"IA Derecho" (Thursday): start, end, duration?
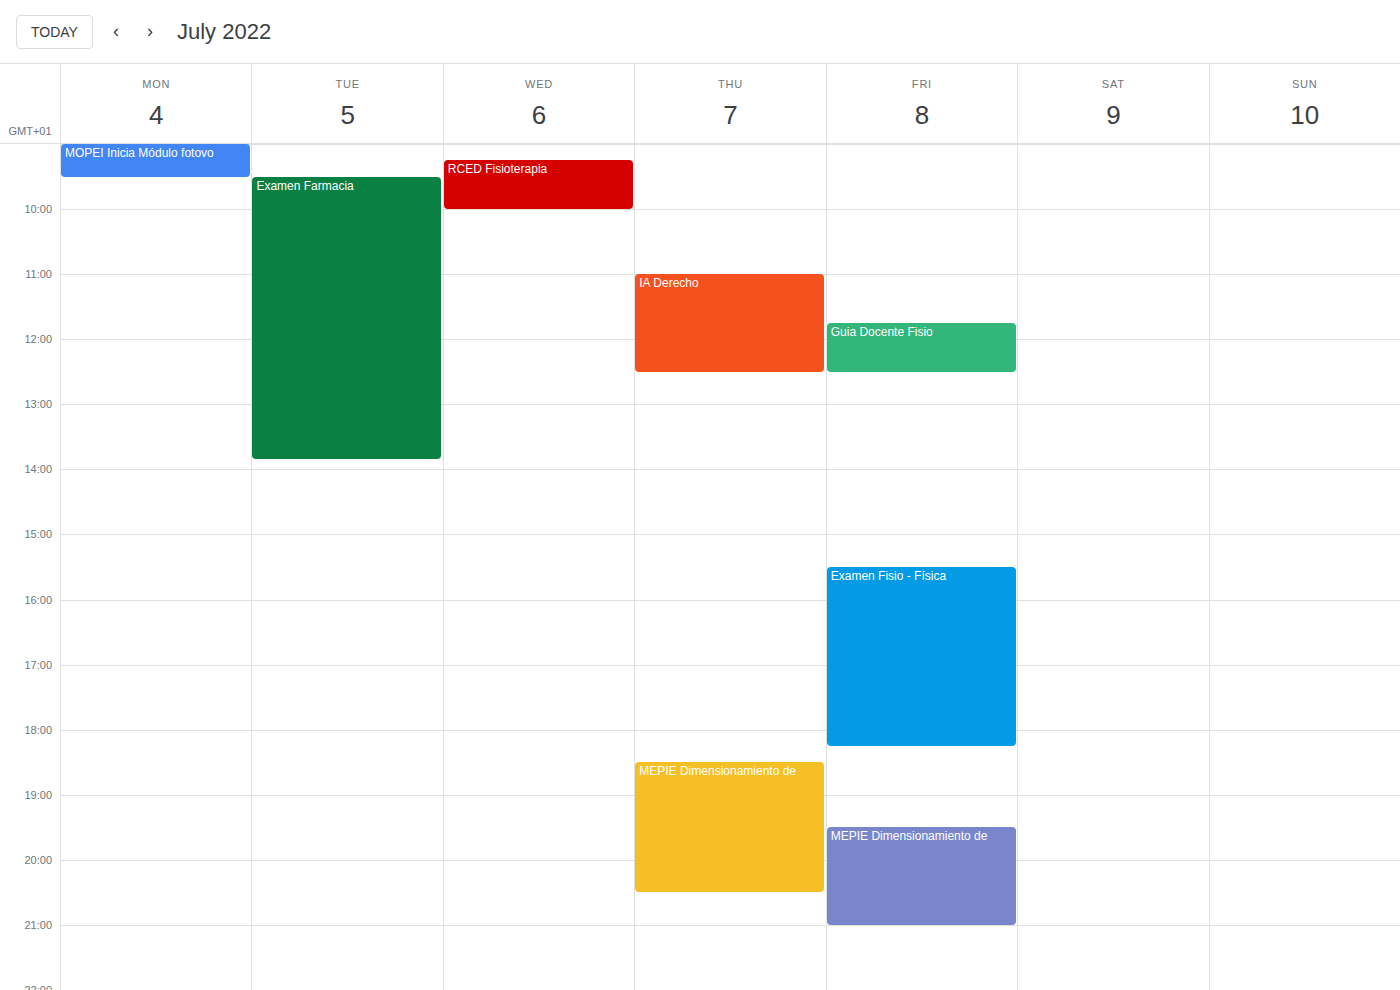
11:00 to 12:30, 1 hour 30 minutes